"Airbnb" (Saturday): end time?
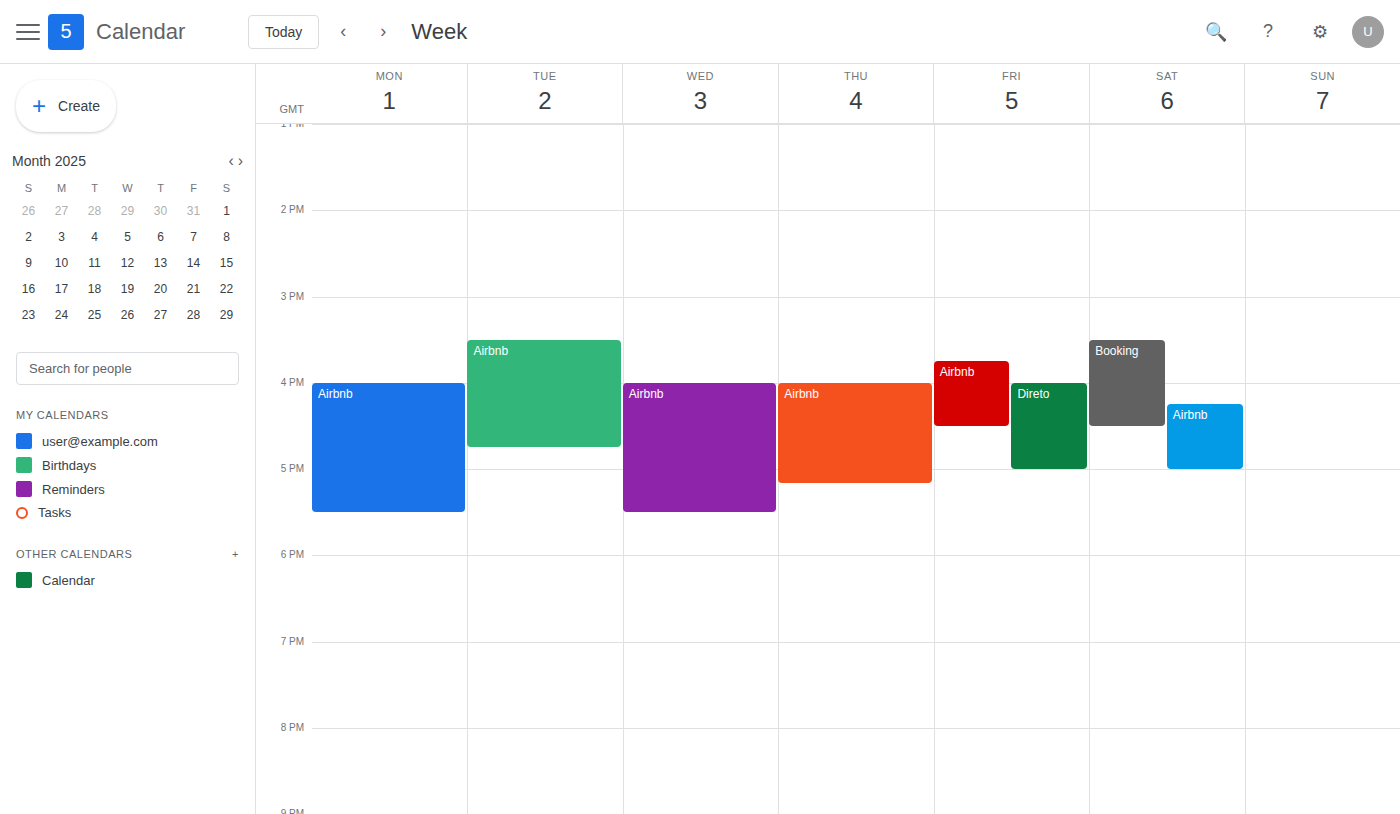
5:00 PM